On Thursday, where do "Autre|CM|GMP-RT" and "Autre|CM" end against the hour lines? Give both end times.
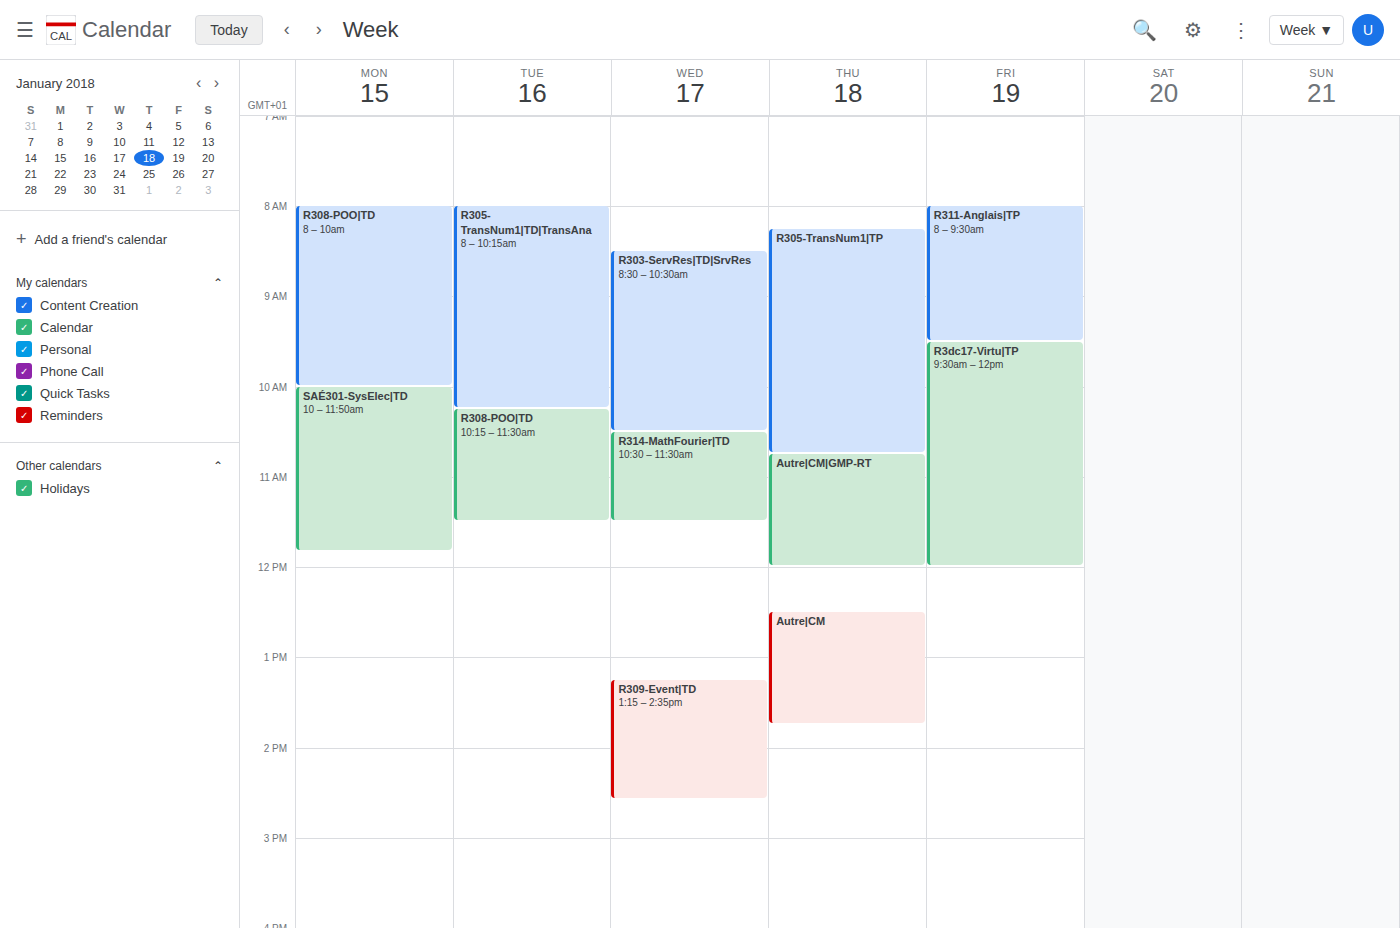
"Autre|CM|GMP-RT": 12:00 PM, exactly on the 12 PM line. "Autre|CM": 1:45 PM, neither: three quarters of the way from the 1 PM line to the 2 PM line.